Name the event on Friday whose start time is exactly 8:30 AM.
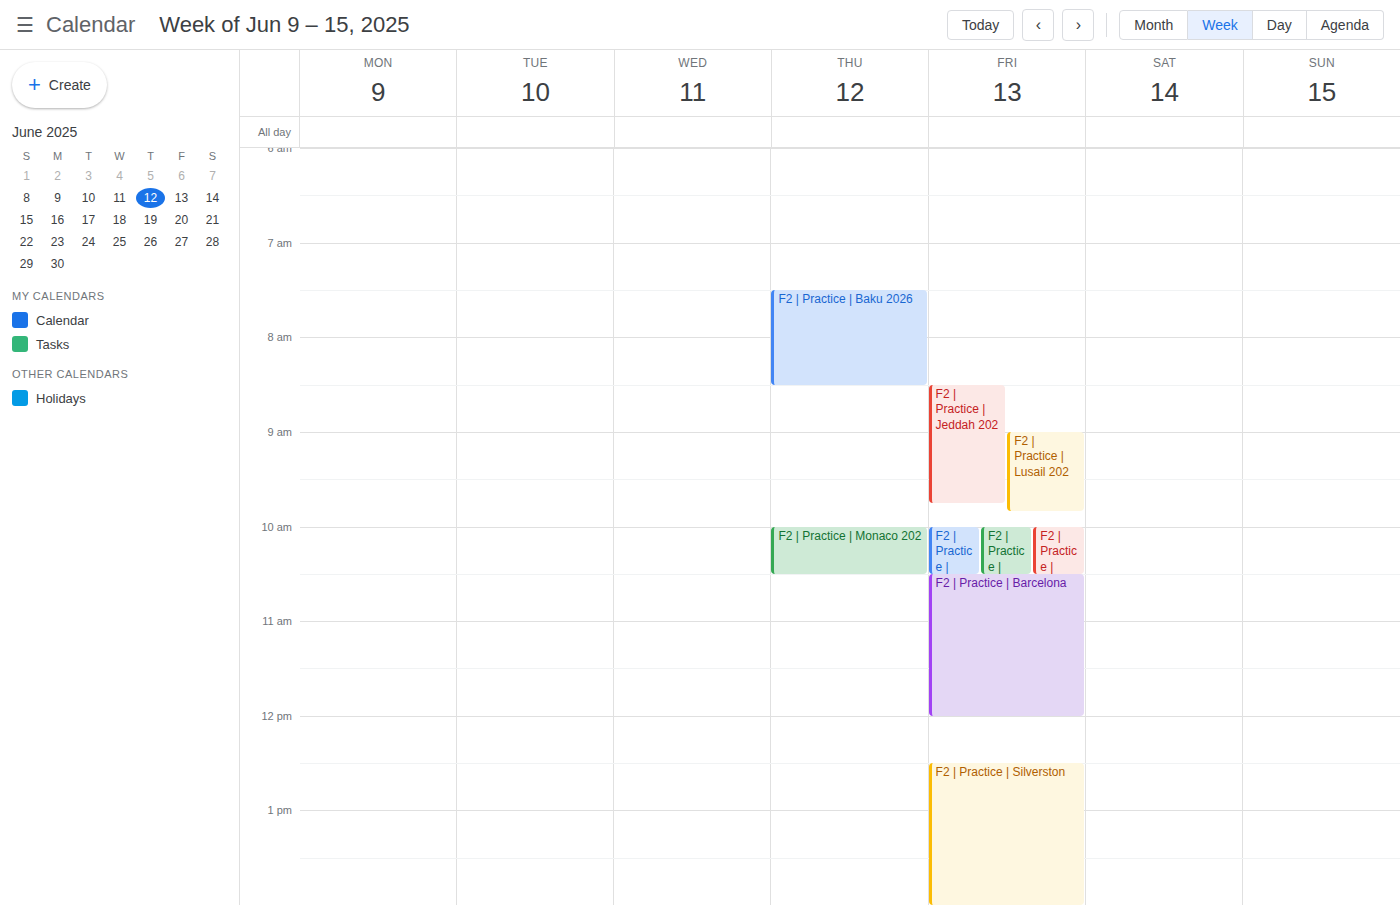
"F2 | Practice | Jeddah 202"